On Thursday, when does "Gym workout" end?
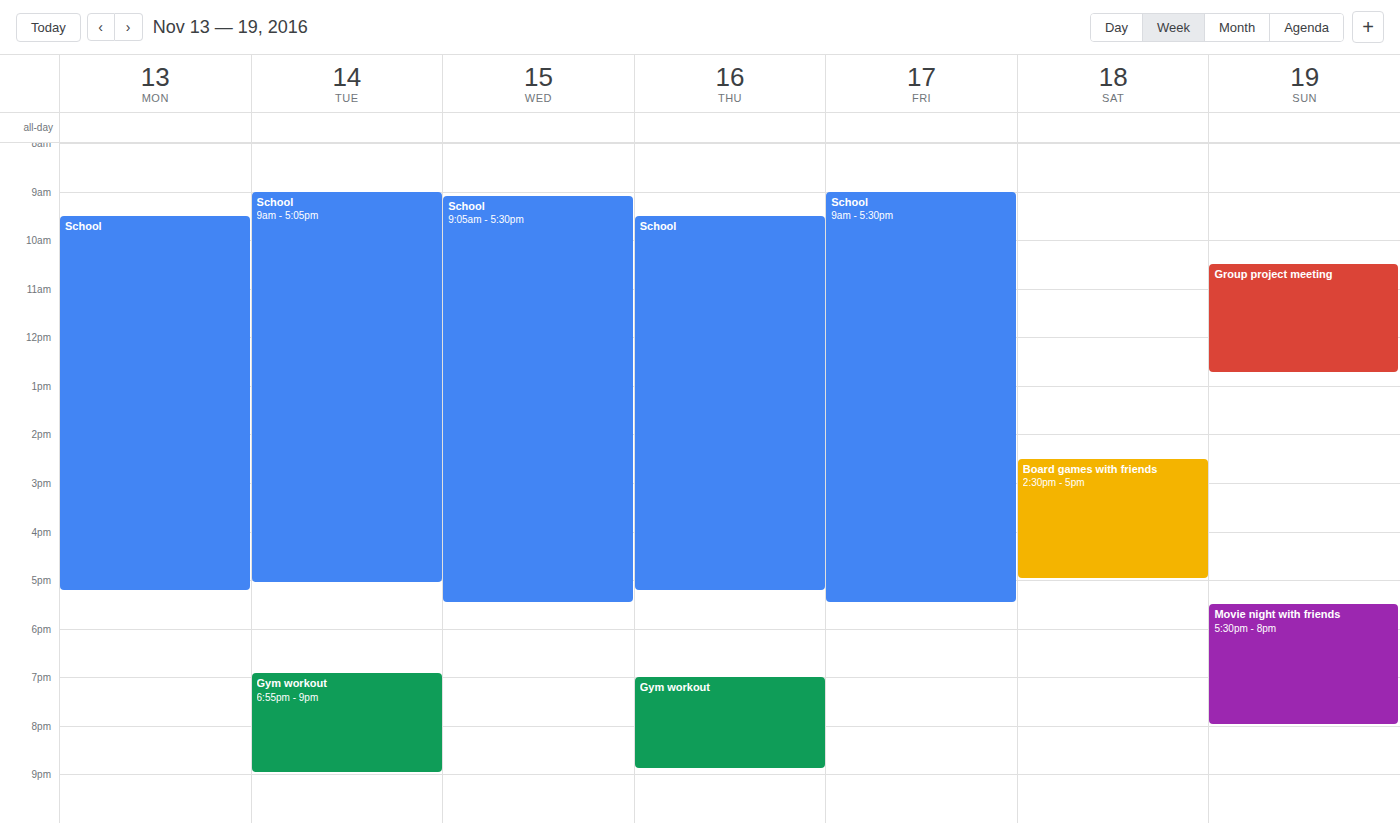
20:55